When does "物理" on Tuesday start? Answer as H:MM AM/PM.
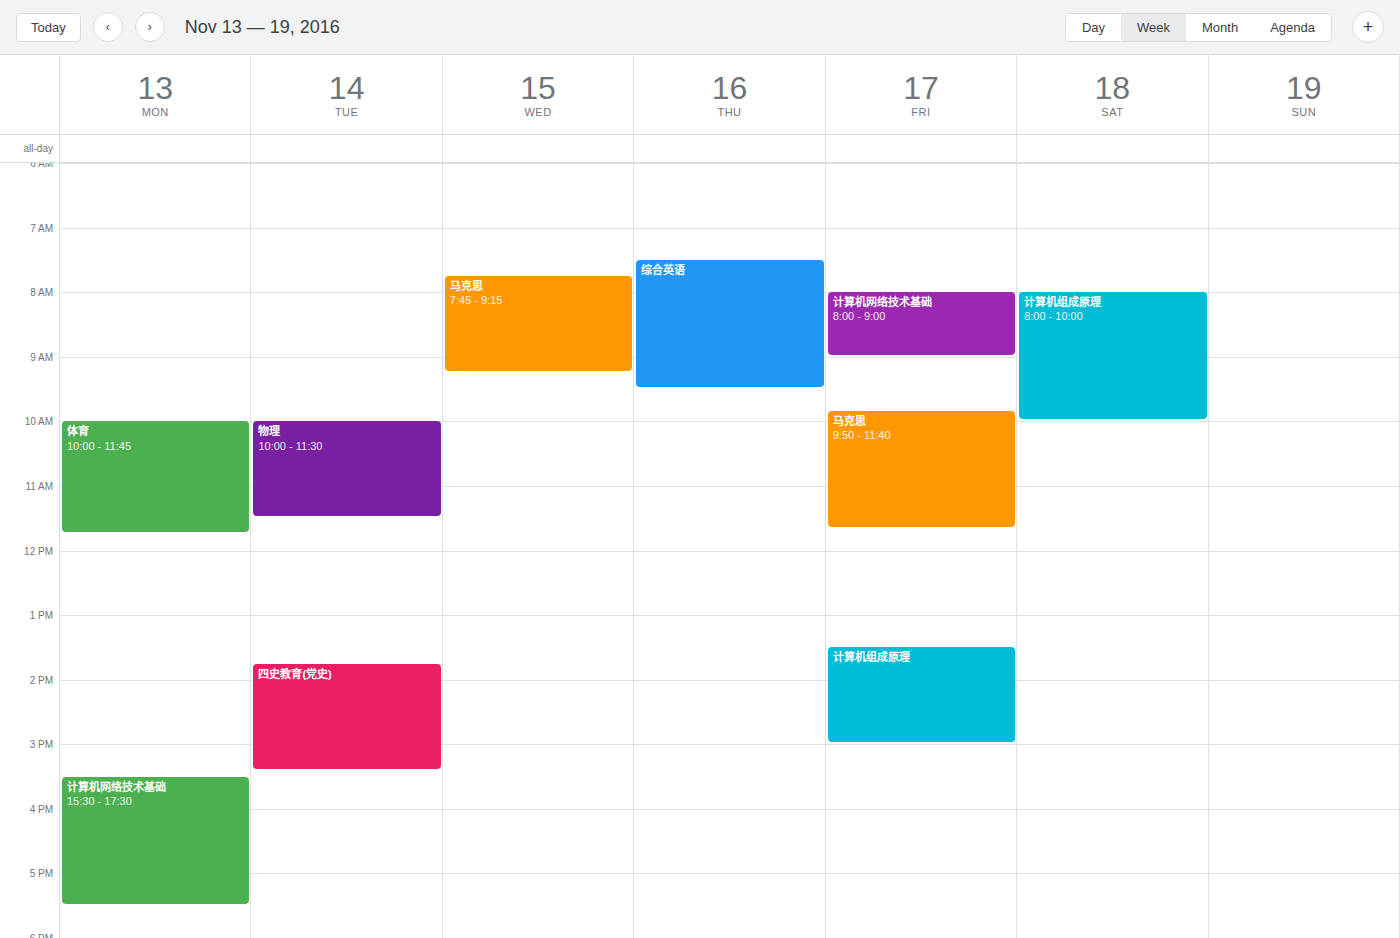
10:00 AM